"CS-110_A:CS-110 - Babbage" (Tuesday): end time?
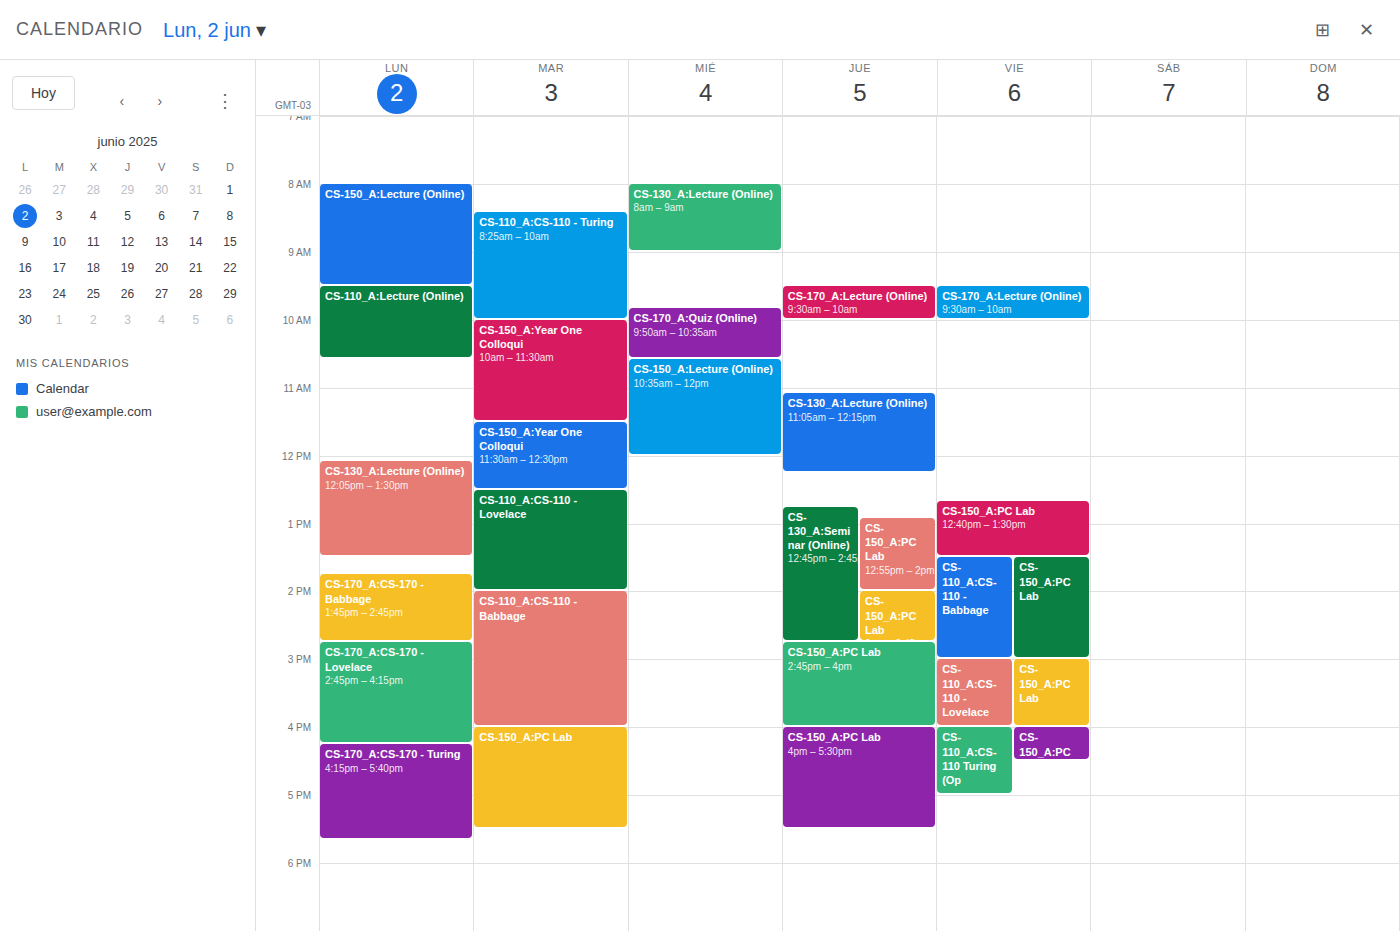
4:00 PM